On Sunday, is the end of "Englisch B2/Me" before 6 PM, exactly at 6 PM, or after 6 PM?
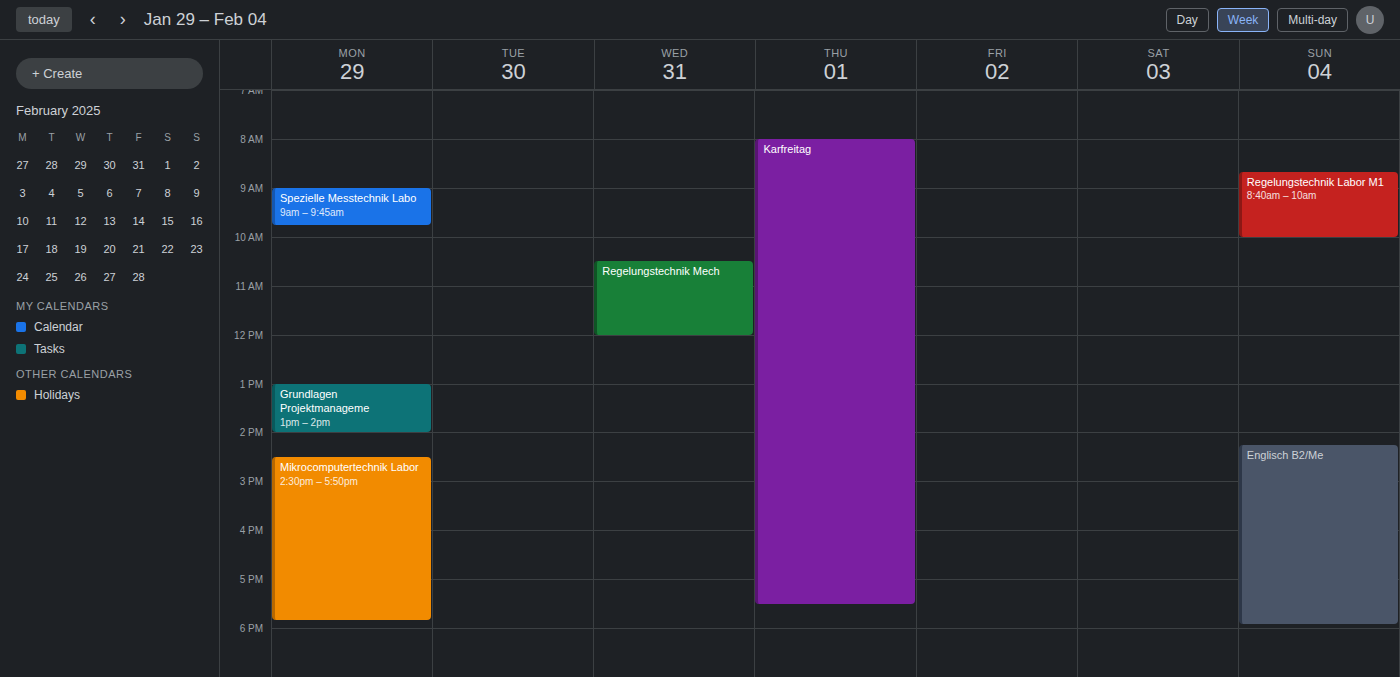
5:55 PM -- before 6 PM, 5 minutes above the 6 PM line.